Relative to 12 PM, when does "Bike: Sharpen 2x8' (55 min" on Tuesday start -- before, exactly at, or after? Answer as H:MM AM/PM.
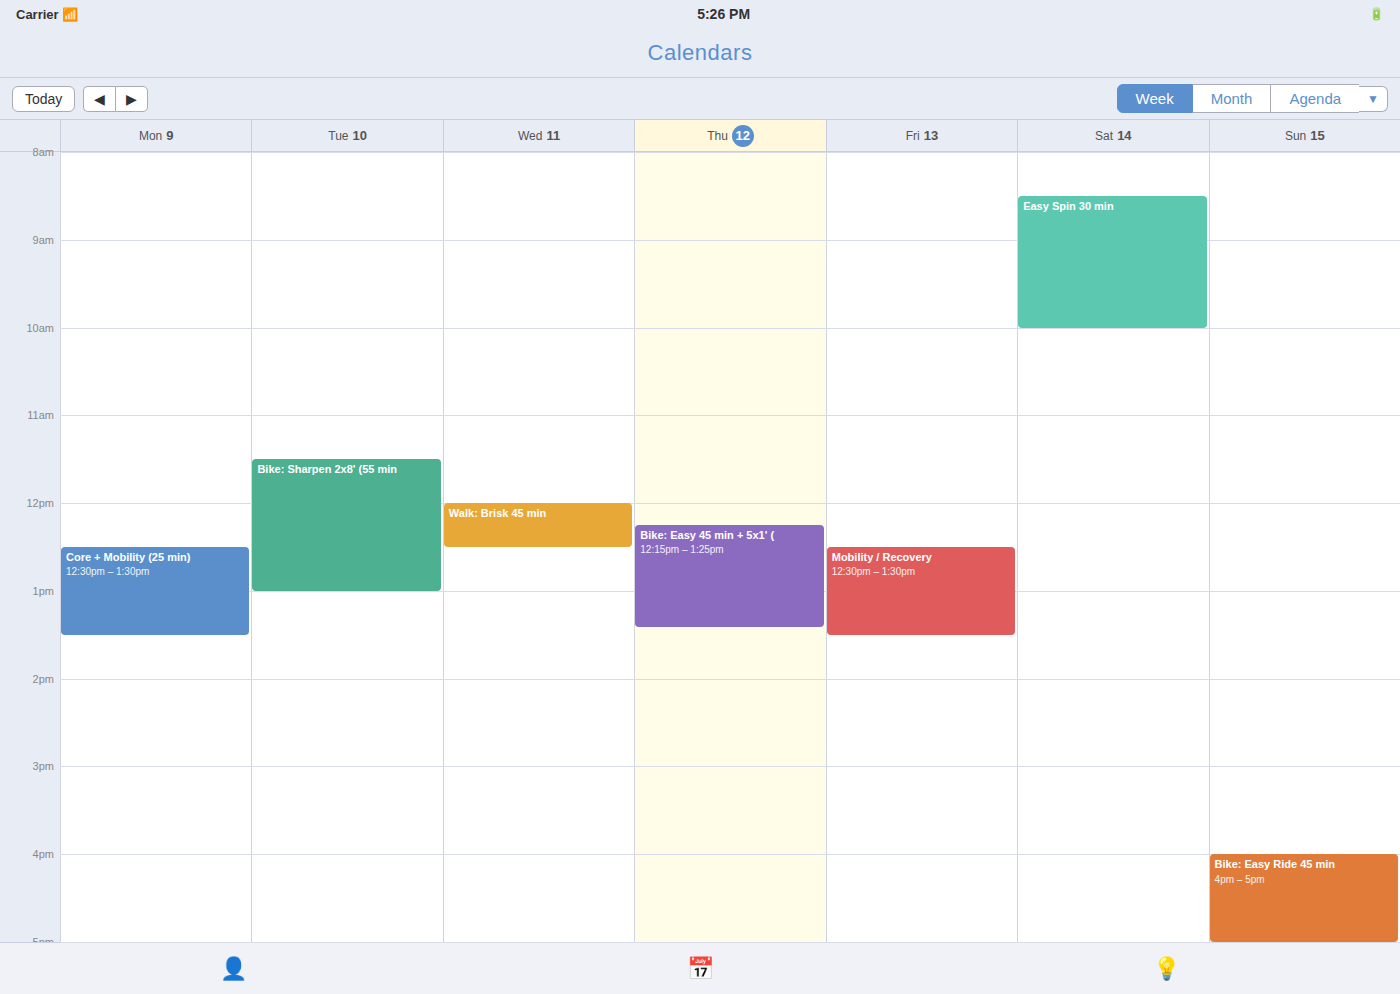
11:30 AM -- before 12 PM, 30 minutes above the 12 PM line.